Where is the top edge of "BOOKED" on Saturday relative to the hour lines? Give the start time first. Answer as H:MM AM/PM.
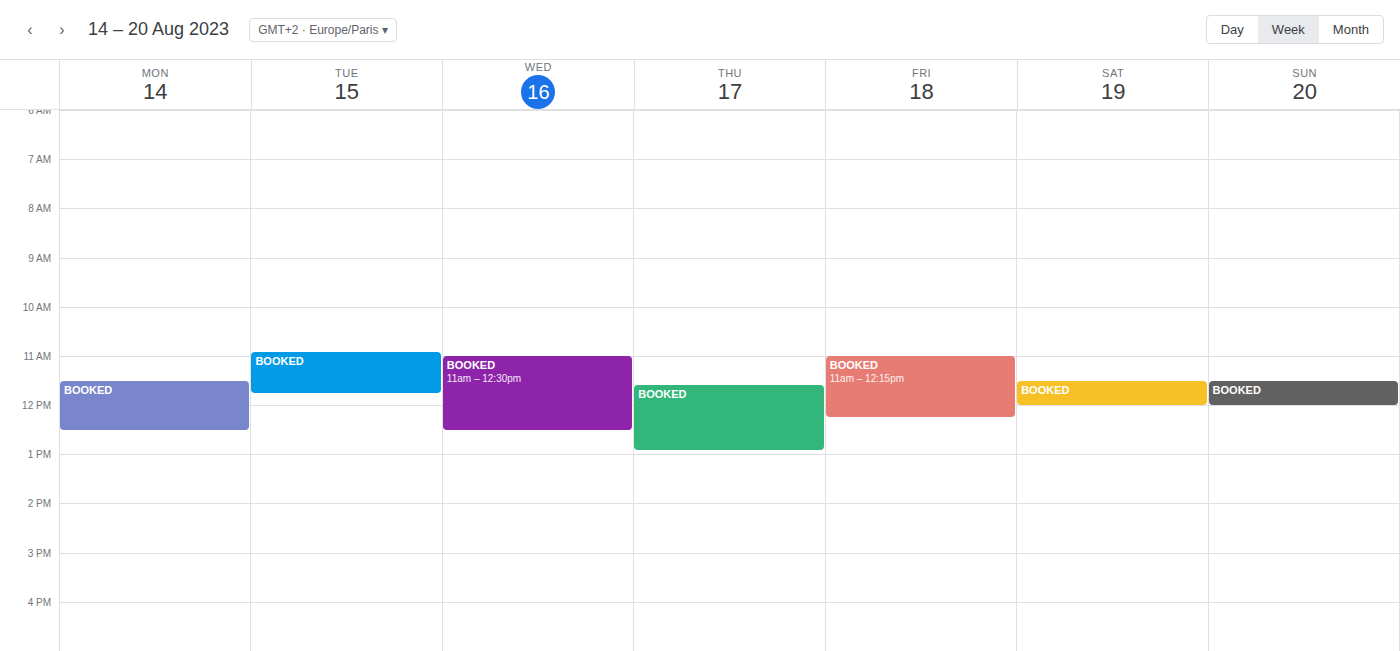
11:30 AM -- halfway between the 11 AM and 12 PM lines.